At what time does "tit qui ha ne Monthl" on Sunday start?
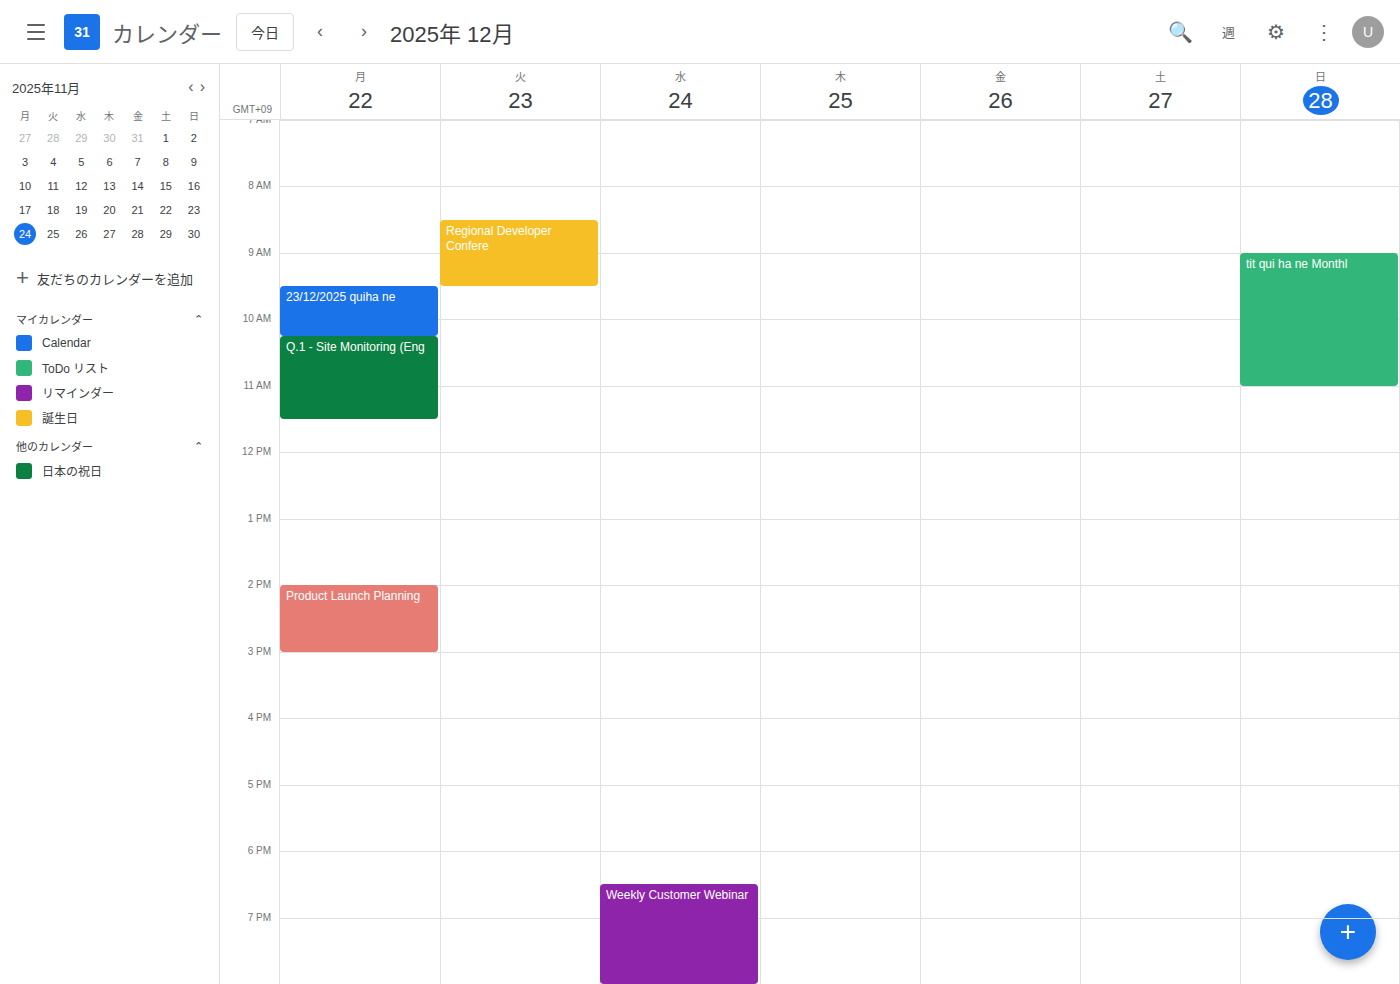
9:00 AM